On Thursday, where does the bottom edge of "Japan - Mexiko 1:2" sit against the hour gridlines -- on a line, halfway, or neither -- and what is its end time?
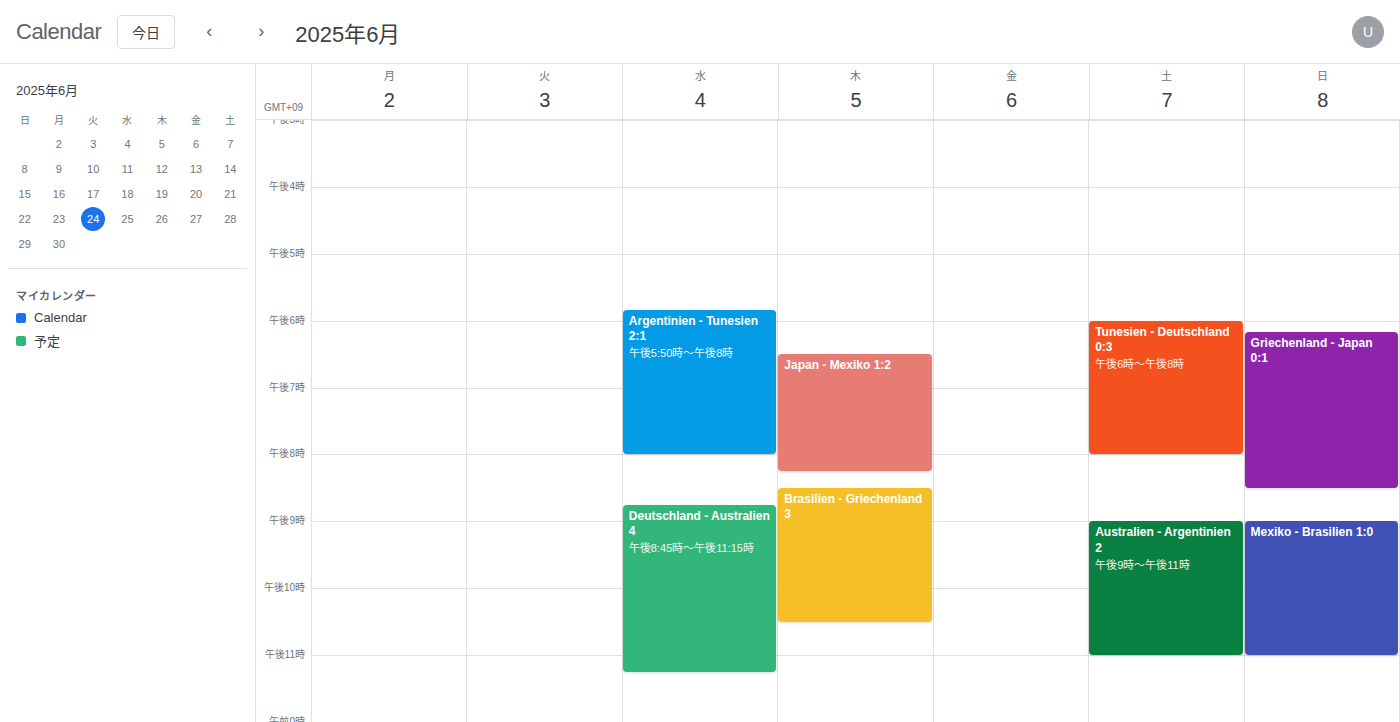
20:15 -- neither: a quarter of the way from the 20:00 line to the 21:00 line.